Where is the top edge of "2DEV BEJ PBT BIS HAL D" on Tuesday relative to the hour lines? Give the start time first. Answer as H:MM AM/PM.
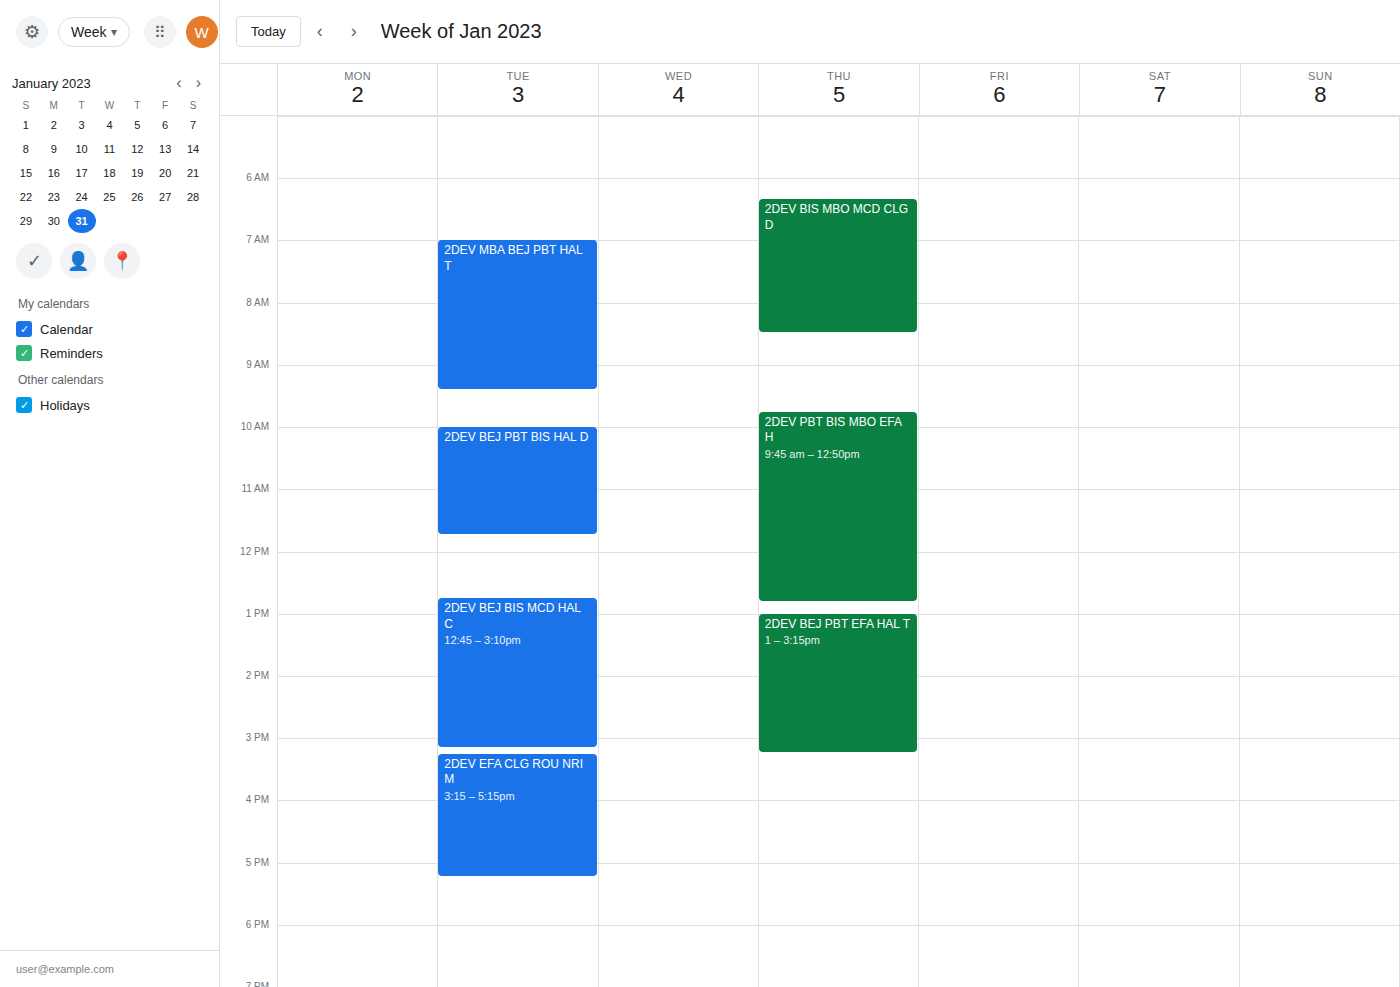
10:00 AM -- exactly on the 10 AM line.